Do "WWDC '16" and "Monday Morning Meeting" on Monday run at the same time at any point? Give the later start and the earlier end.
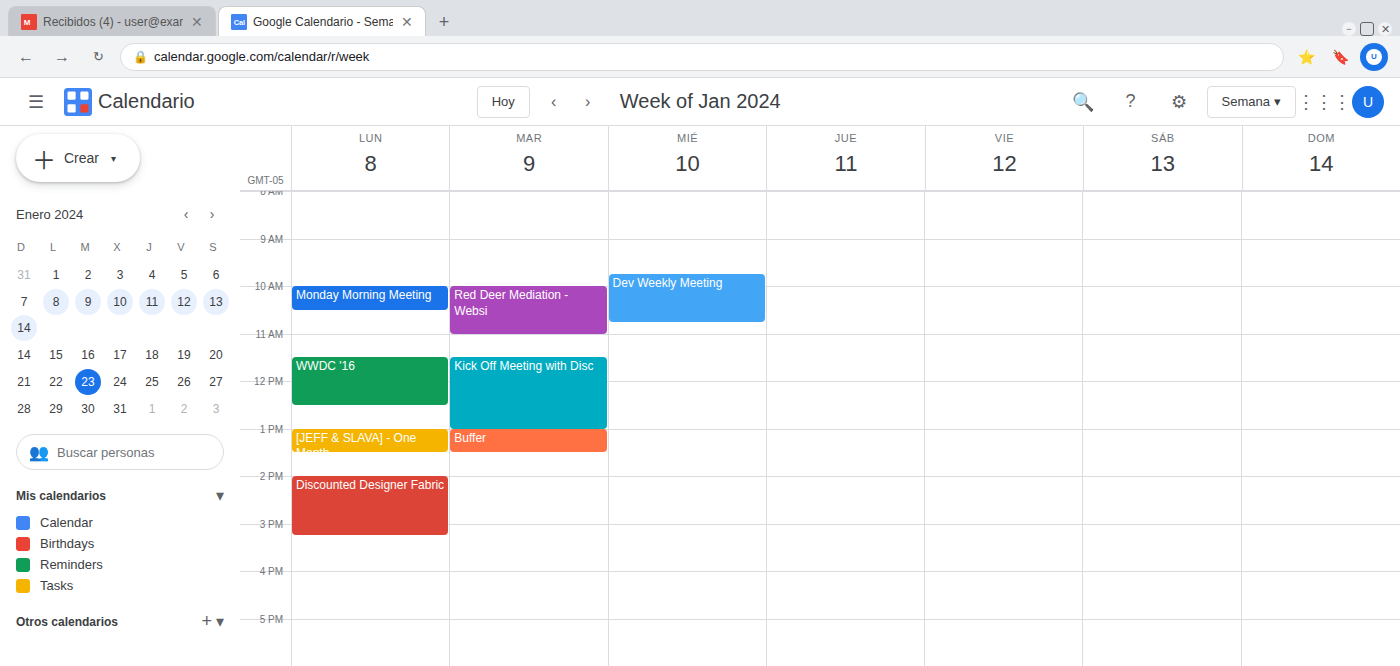
"Monday Morning Meeting" ends at 10:30 AM and "WWDC '16" starts at 11:30 AM -- no overlap.